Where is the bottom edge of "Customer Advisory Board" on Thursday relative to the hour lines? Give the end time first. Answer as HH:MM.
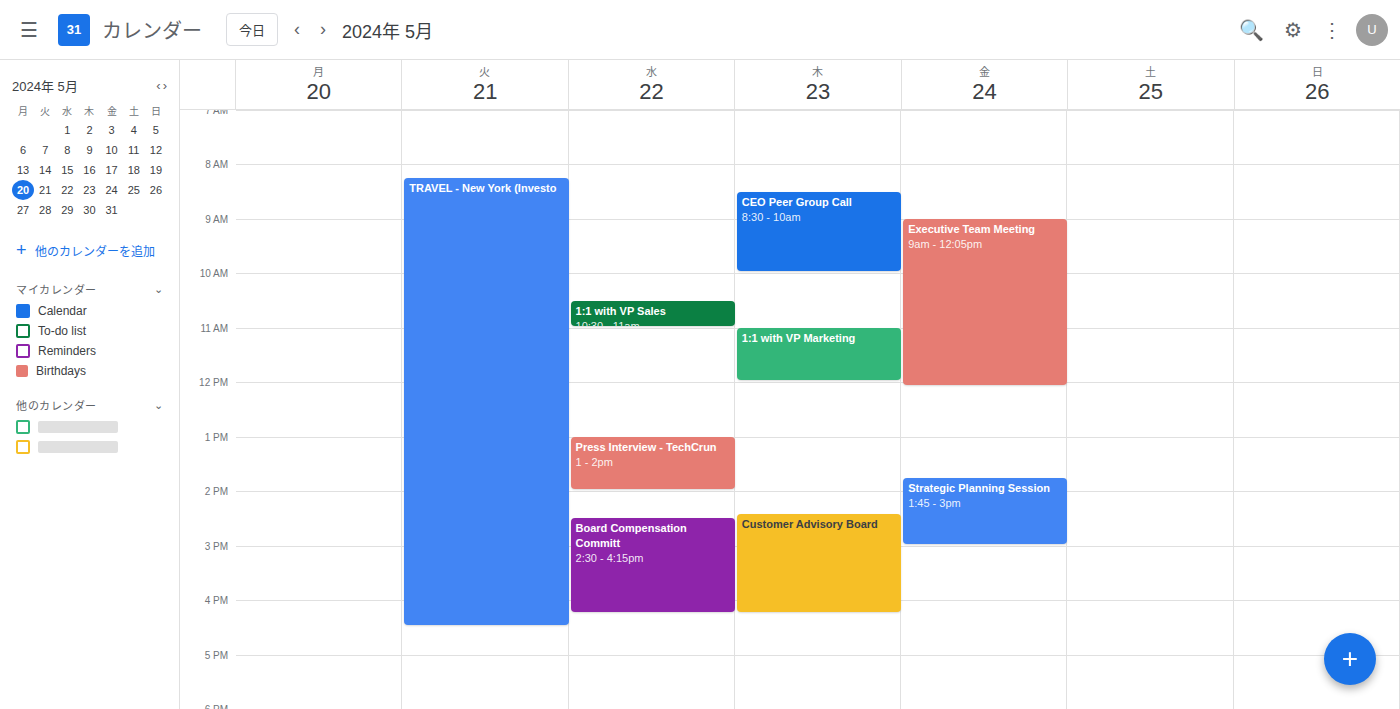
16:15 -- neither: a quarter of the way from the 16:00 line to the 17:00 line.